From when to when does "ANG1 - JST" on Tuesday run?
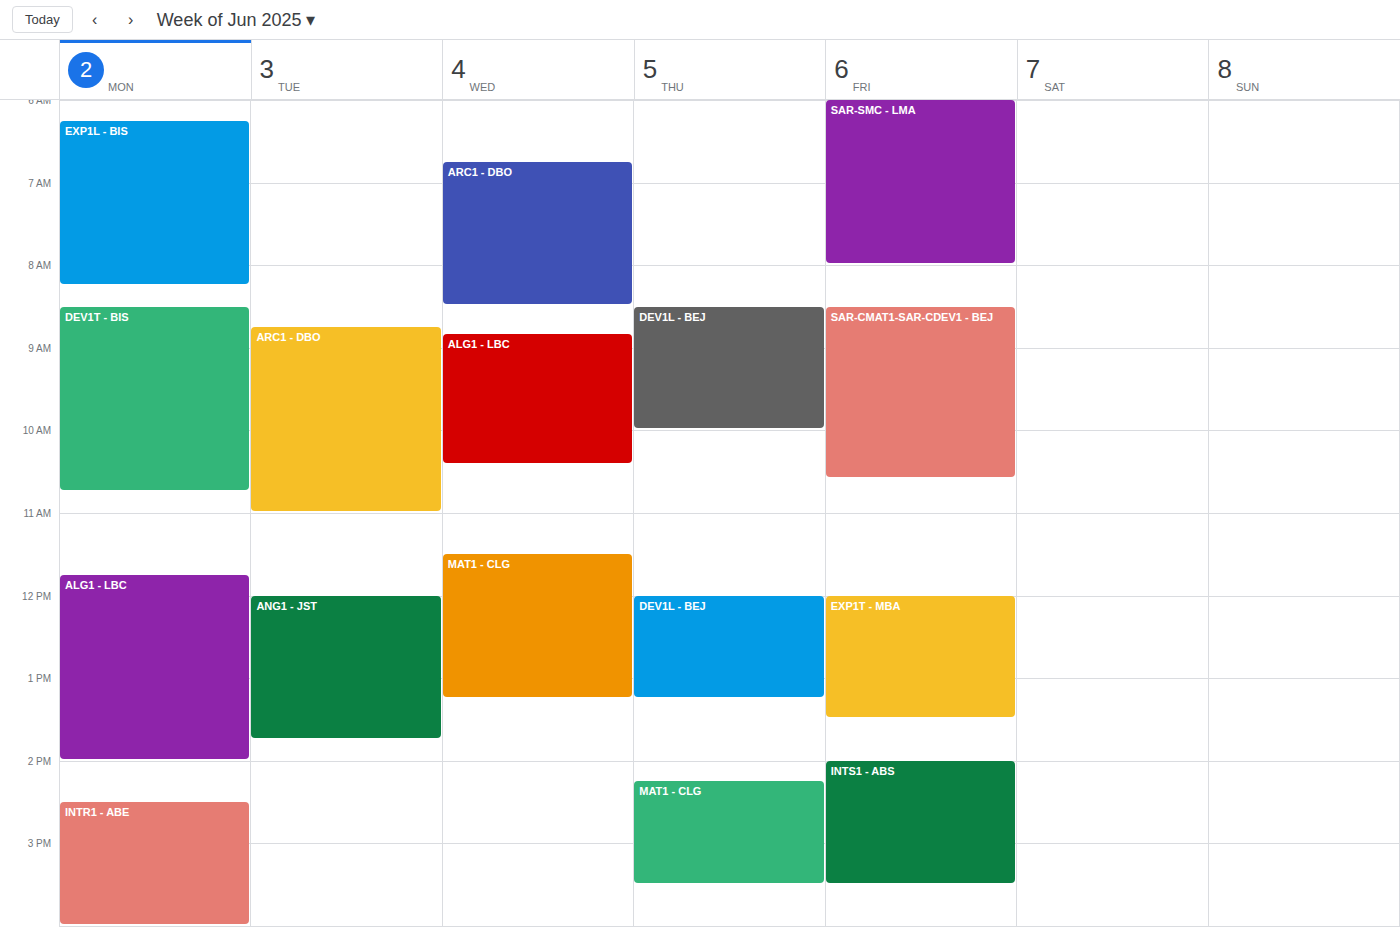
12:00 PM to 1:45 PM